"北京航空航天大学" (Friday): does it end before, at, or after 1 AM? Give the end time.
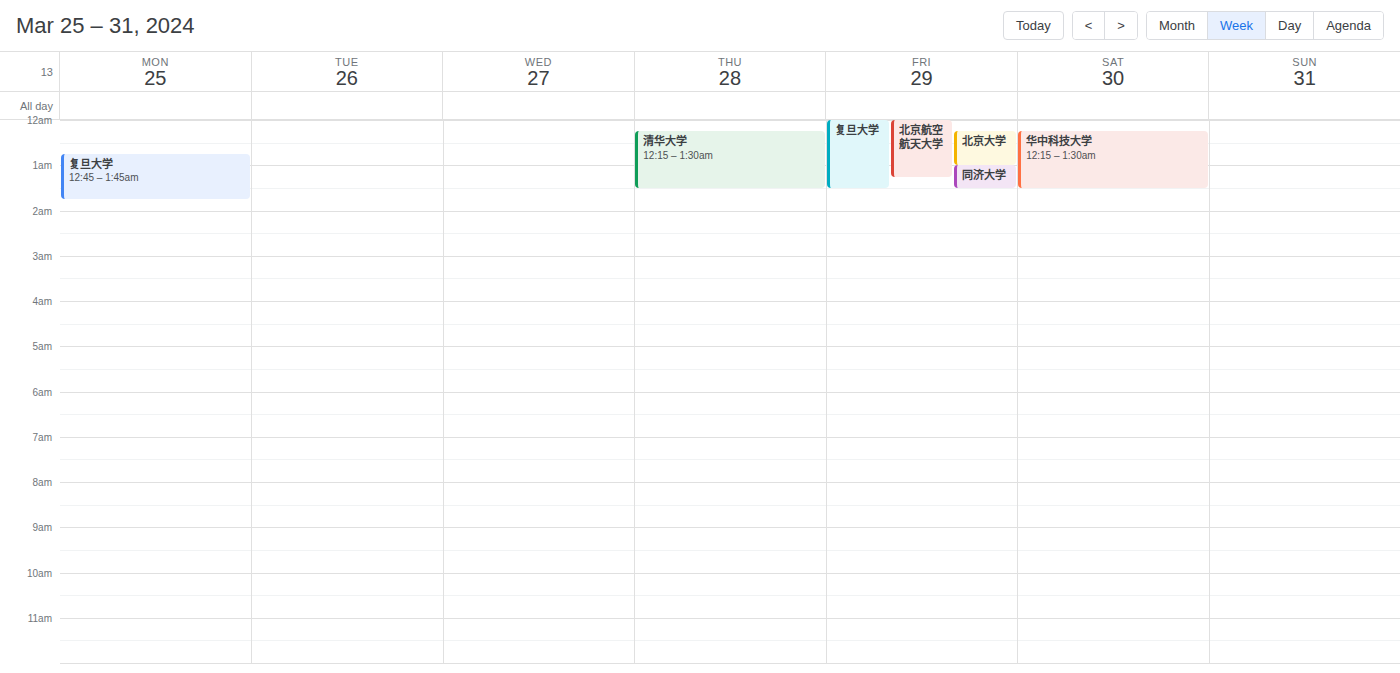
1:15 AM -- after 1 AM, 15 minutes below the 1 AM line.